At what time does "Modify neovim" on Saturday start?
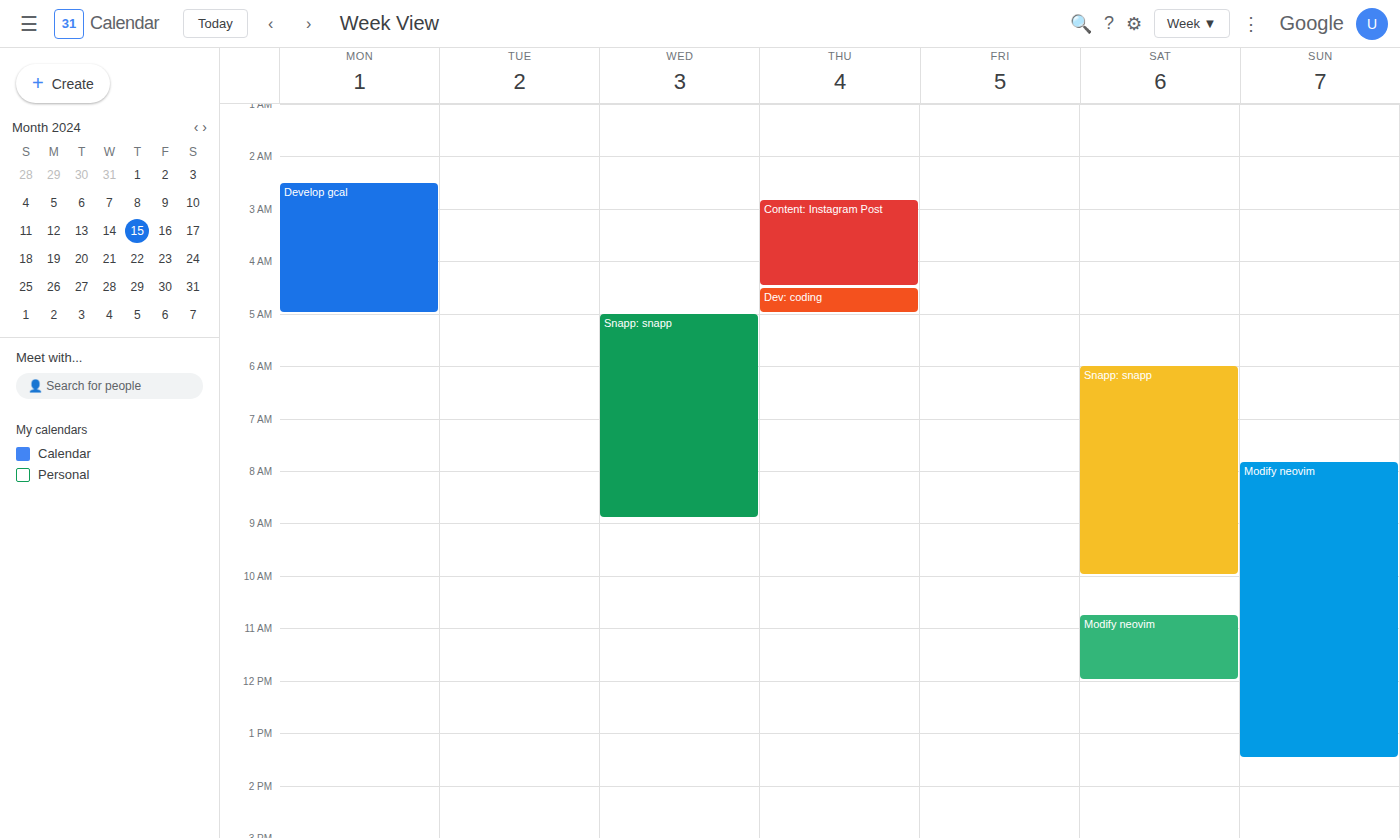
10:45 AM